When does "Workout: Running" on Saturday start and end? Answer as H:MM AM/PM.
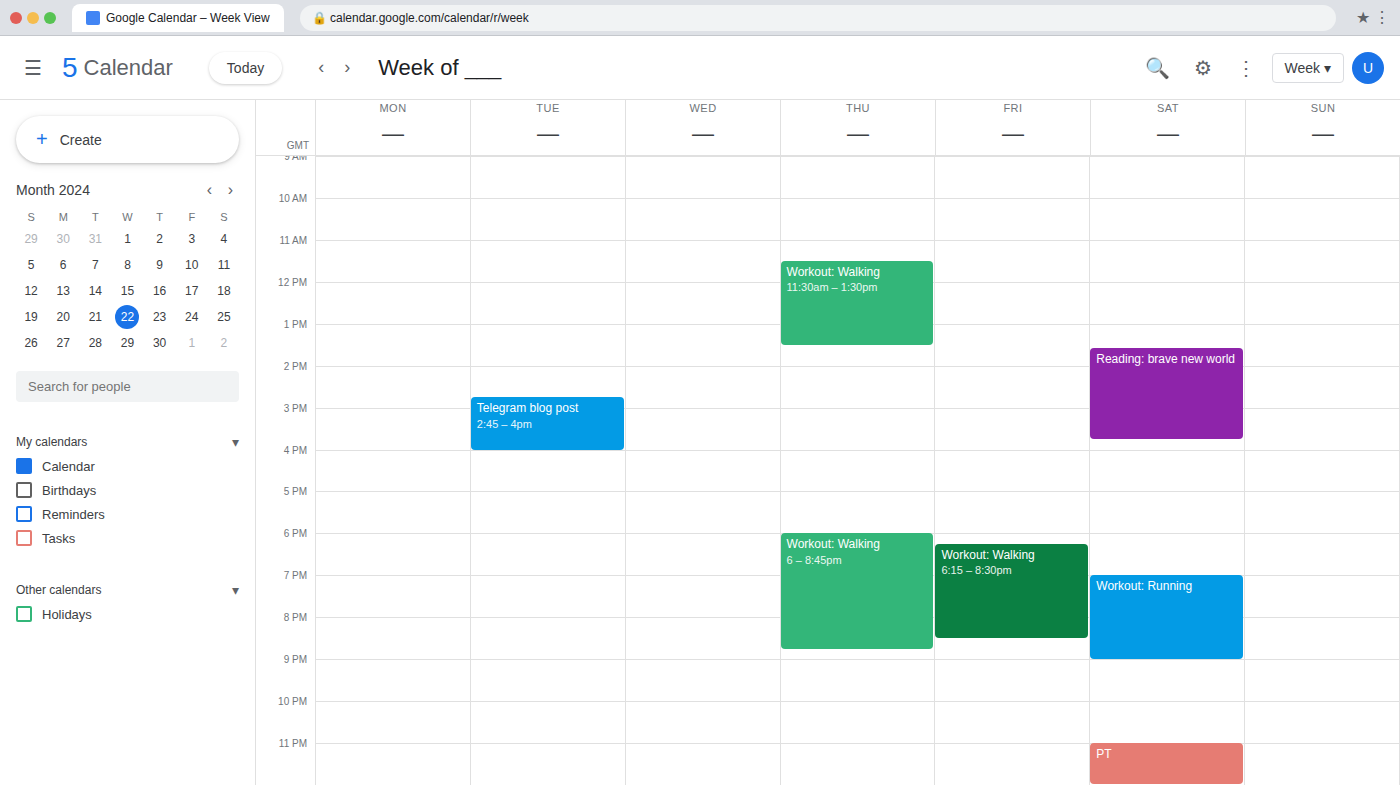
7:00 PM to 9:00 PM